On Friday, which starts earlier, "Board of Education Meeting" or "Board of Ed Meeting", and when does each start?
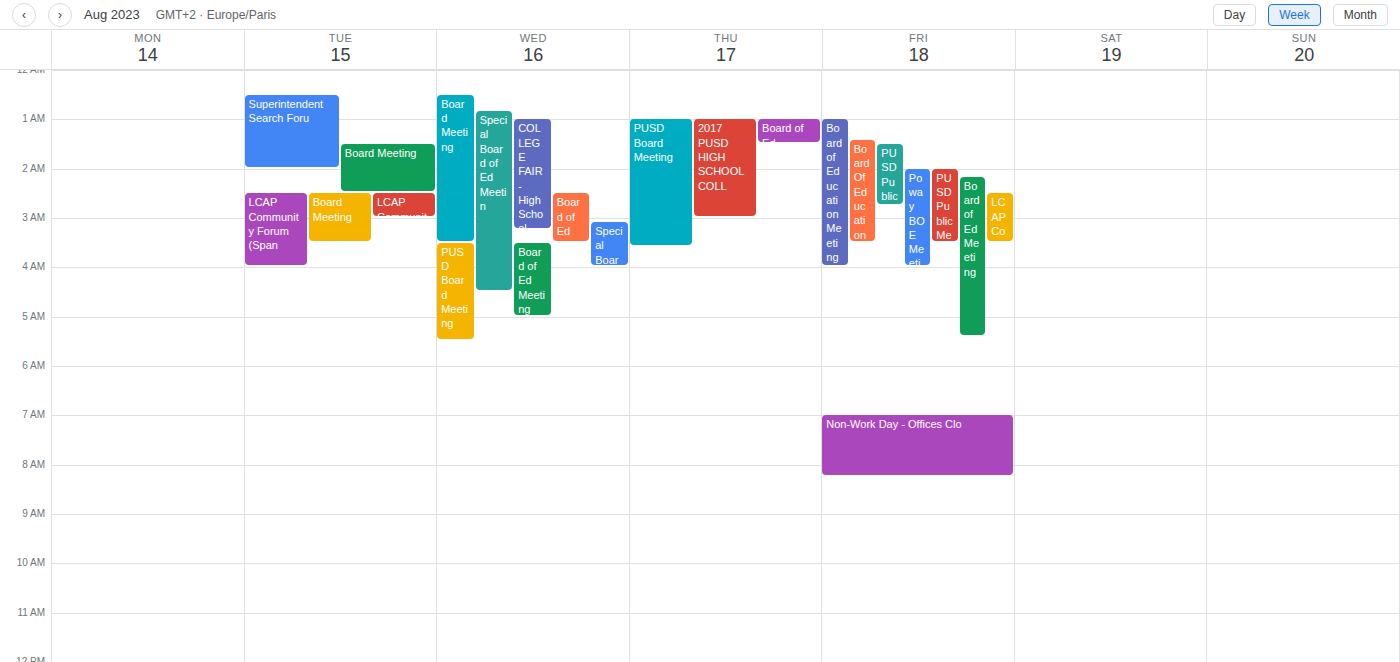
"Board of Education Meeting" 1:00 AM; "Board of Ed Meeting" 2:10 AM.